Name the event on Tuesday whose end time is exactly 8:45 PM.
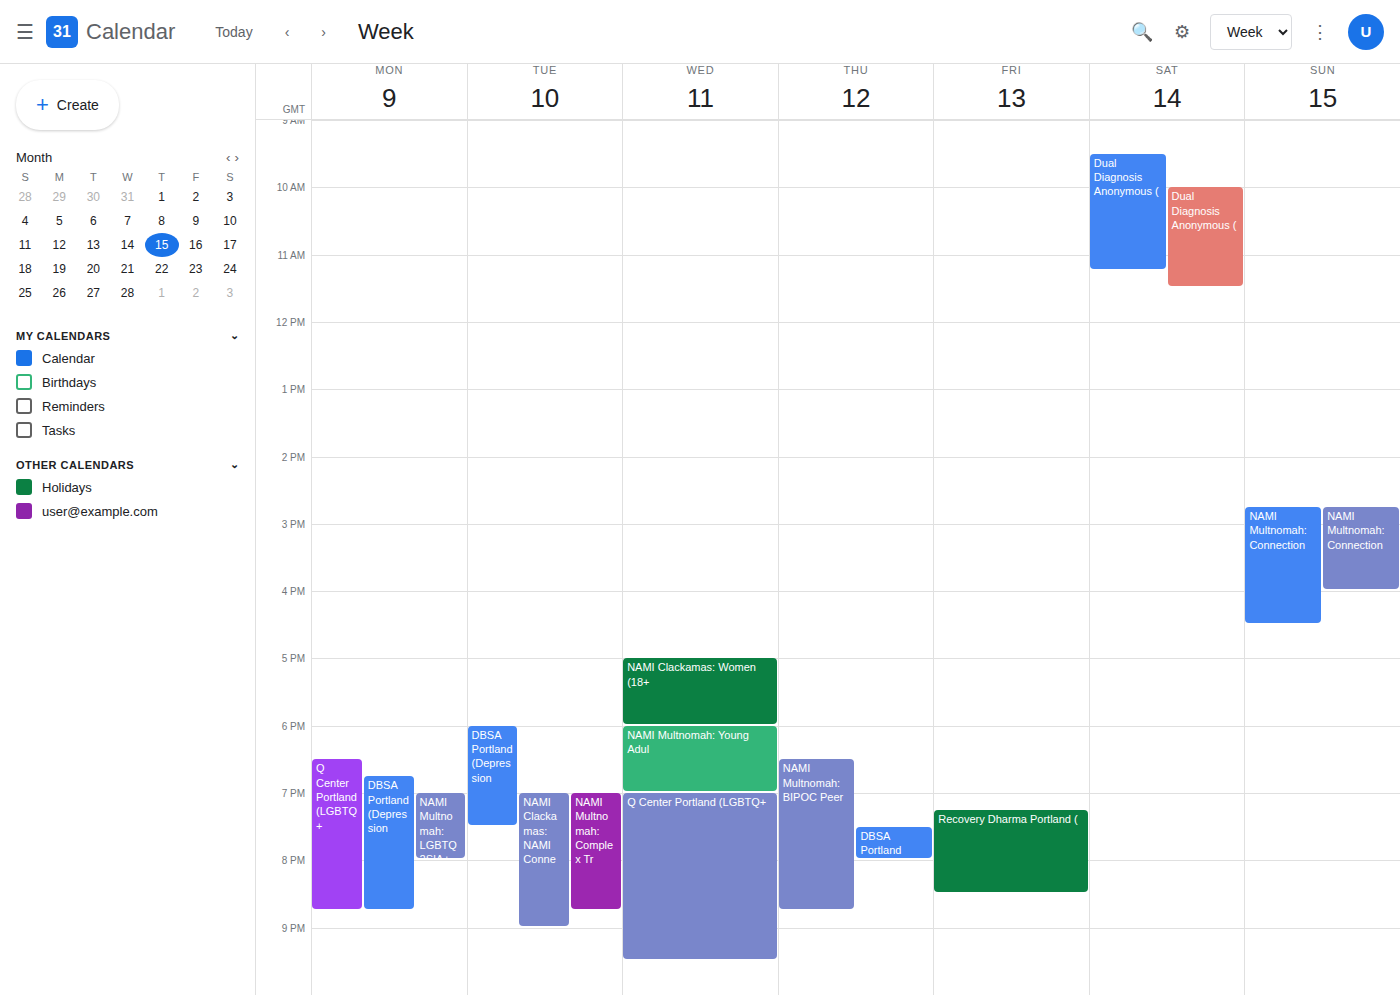
"NAMI Multnomah: Complex Tr"